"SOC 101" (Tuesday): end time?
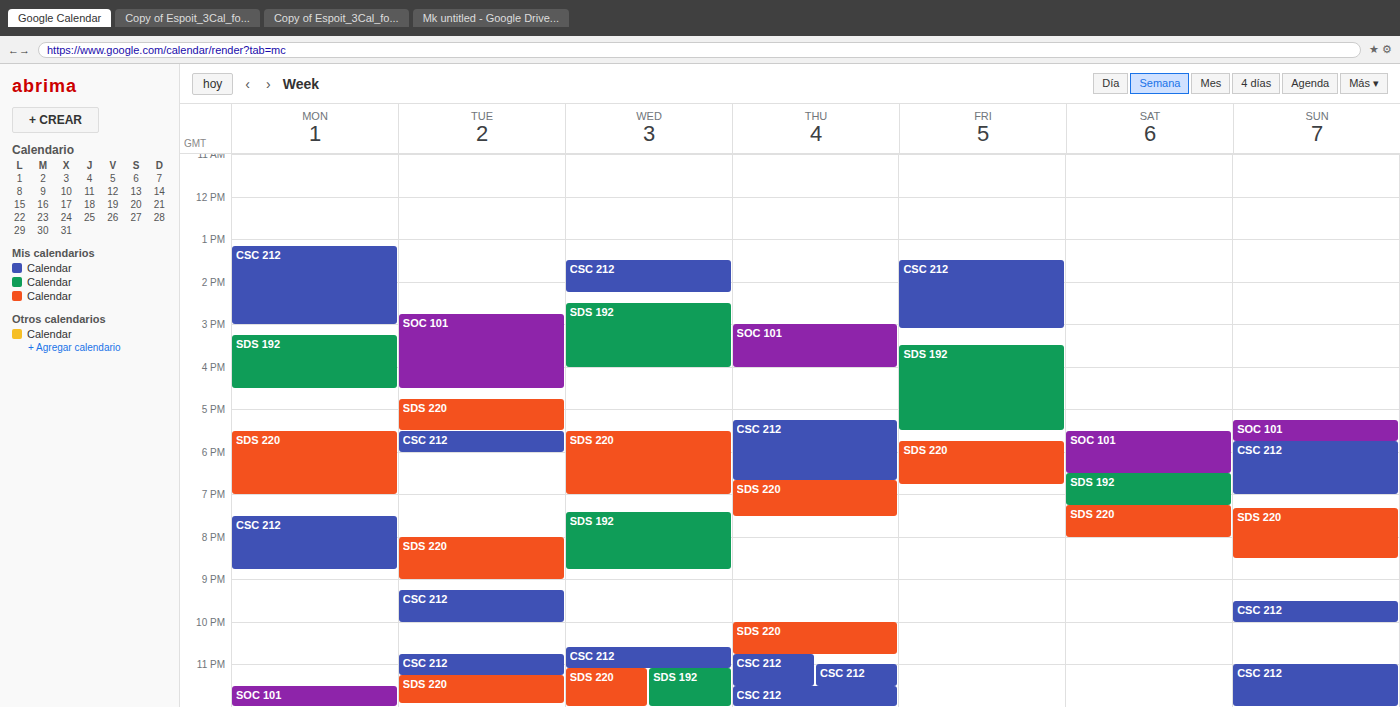
4:30 PM